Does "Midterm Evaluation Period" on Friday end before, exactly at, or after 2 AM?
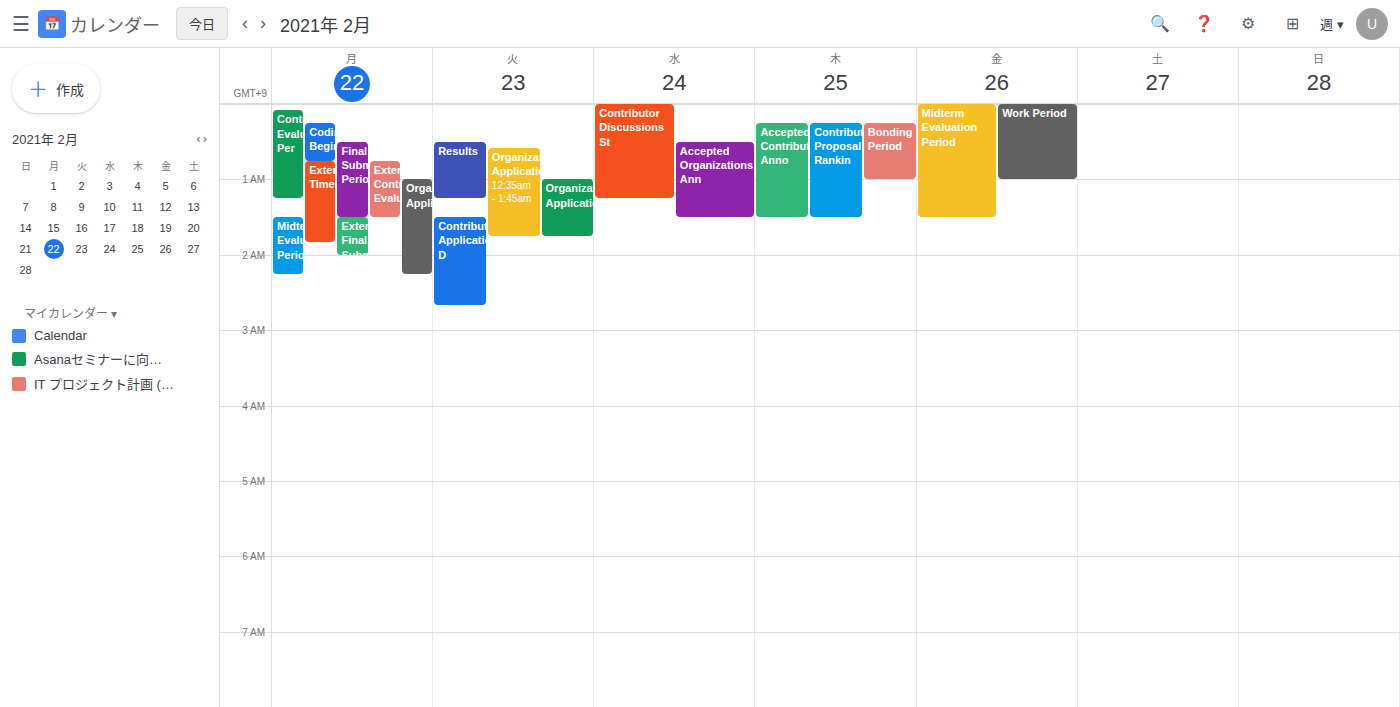
1:30 AM -- before 2 AM, 30 minutes above the 2 AM line.